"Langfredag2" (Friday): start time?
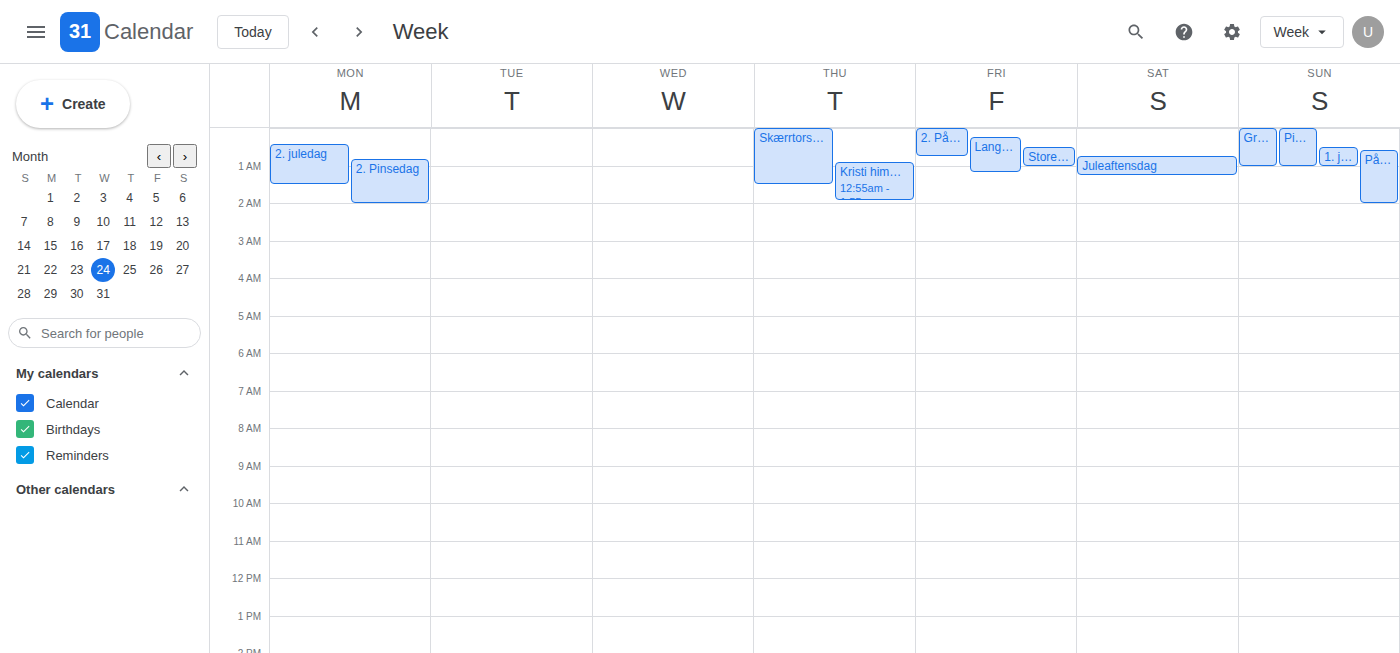
12:15 AM